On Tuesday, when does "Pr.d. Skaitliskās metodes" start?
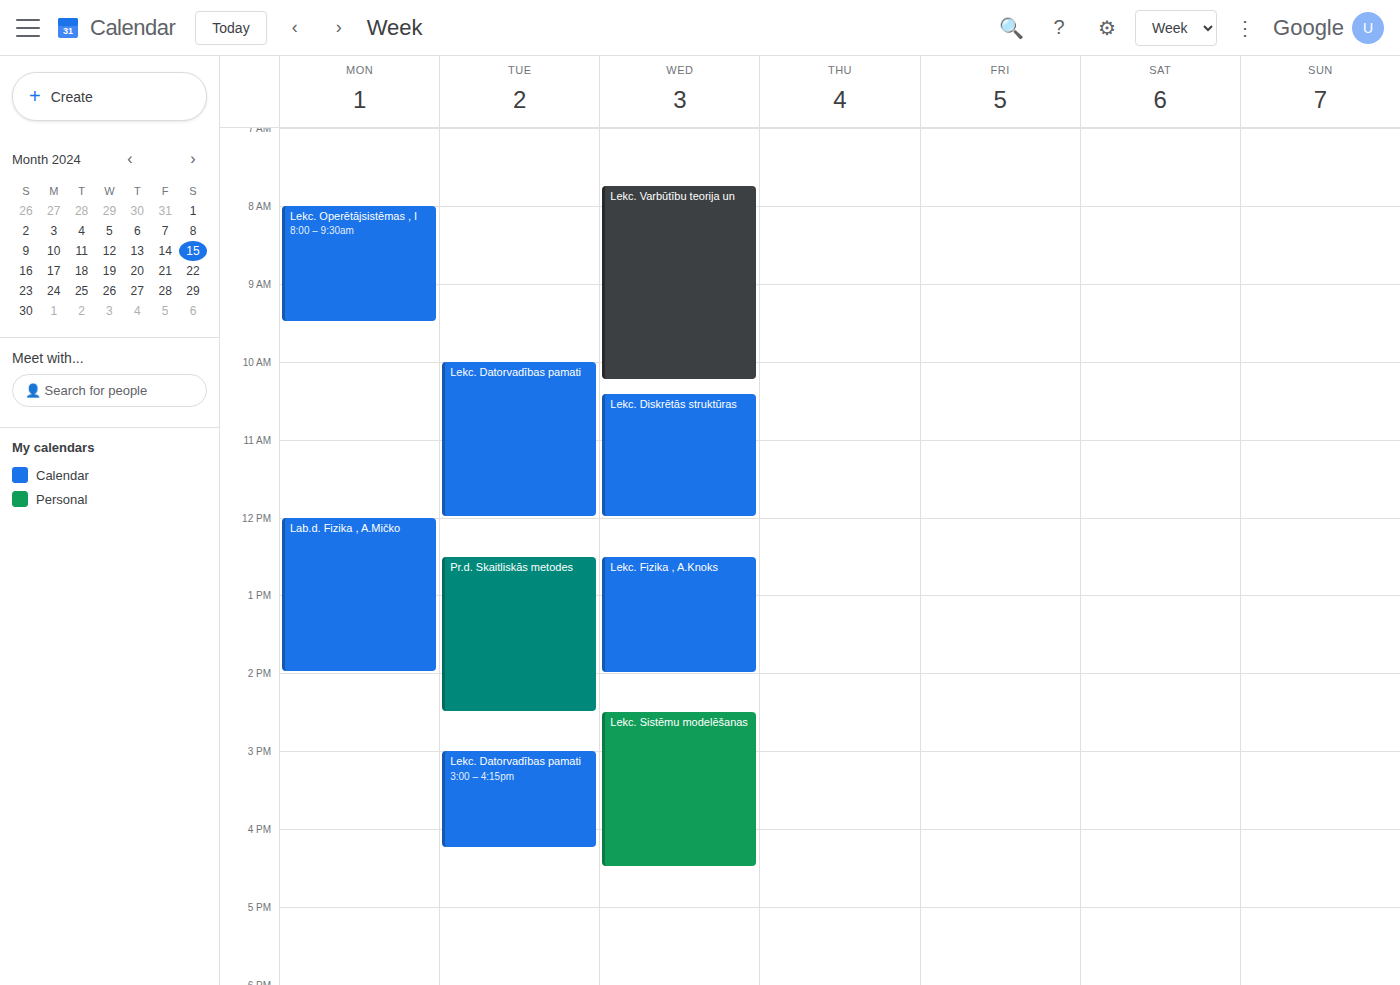
12:30 PM